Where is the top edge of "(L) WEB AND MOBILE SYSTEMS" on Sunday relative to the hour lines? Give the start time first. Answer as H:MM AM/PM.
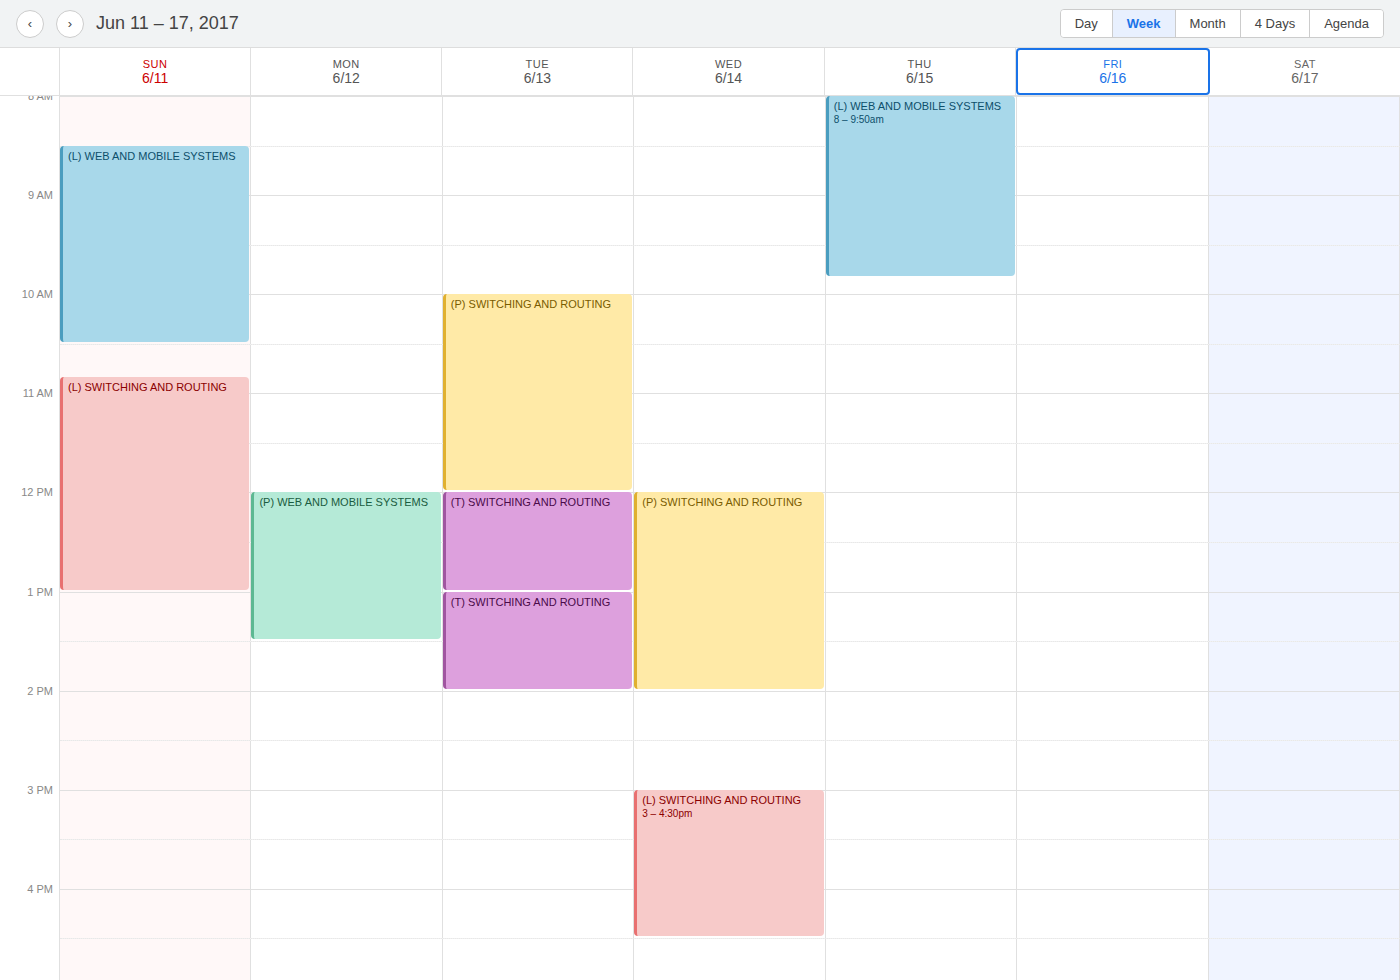
8:30 AM -- halfway between the 8 AM and 9 AM lines.